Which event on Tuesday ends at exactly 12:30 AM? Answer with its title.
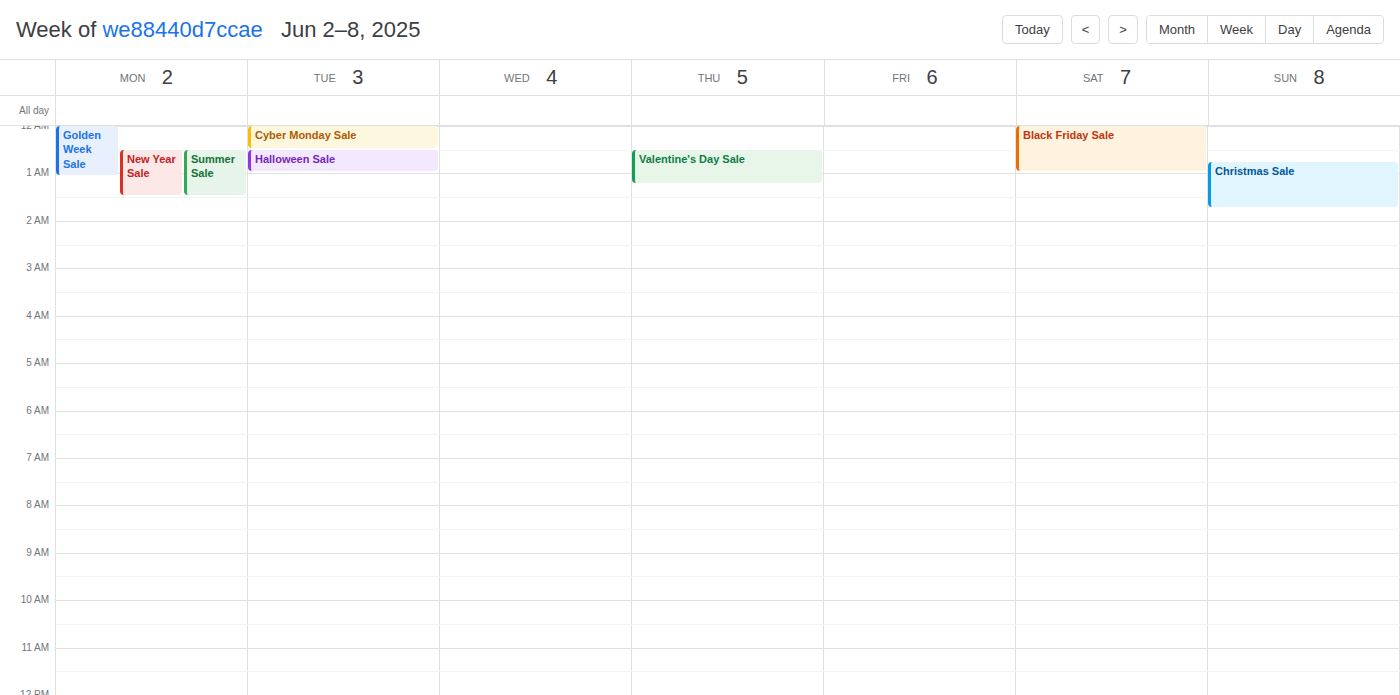
"Cyber Monday Sale"